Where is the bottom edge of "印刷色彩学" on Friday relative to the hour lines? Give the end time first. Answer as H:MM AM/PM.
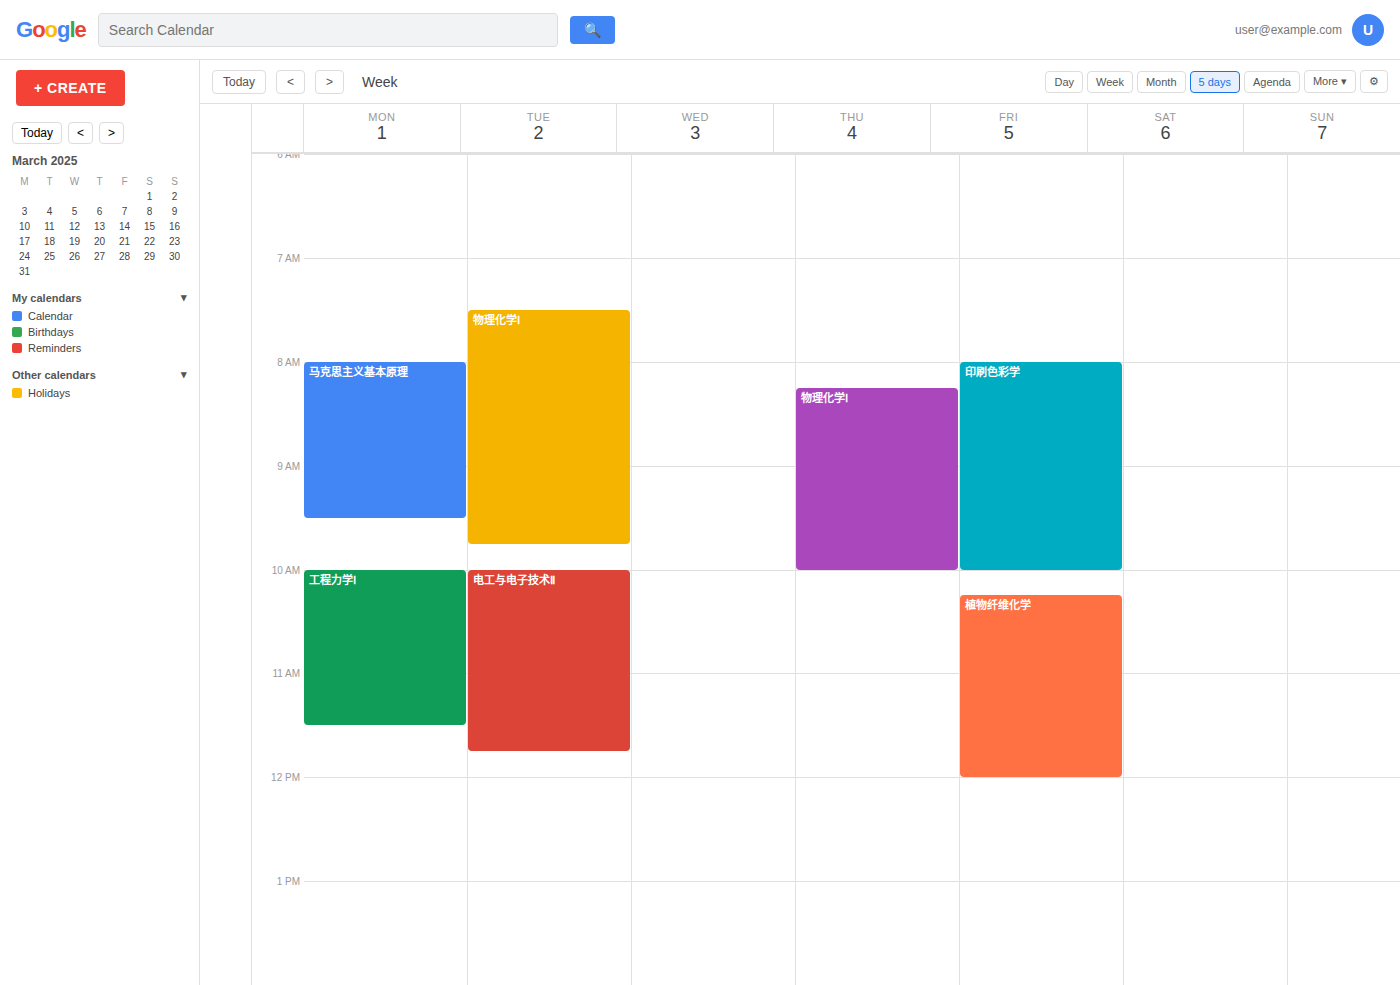
10:00 AM -- exactly on the 10 AM line.